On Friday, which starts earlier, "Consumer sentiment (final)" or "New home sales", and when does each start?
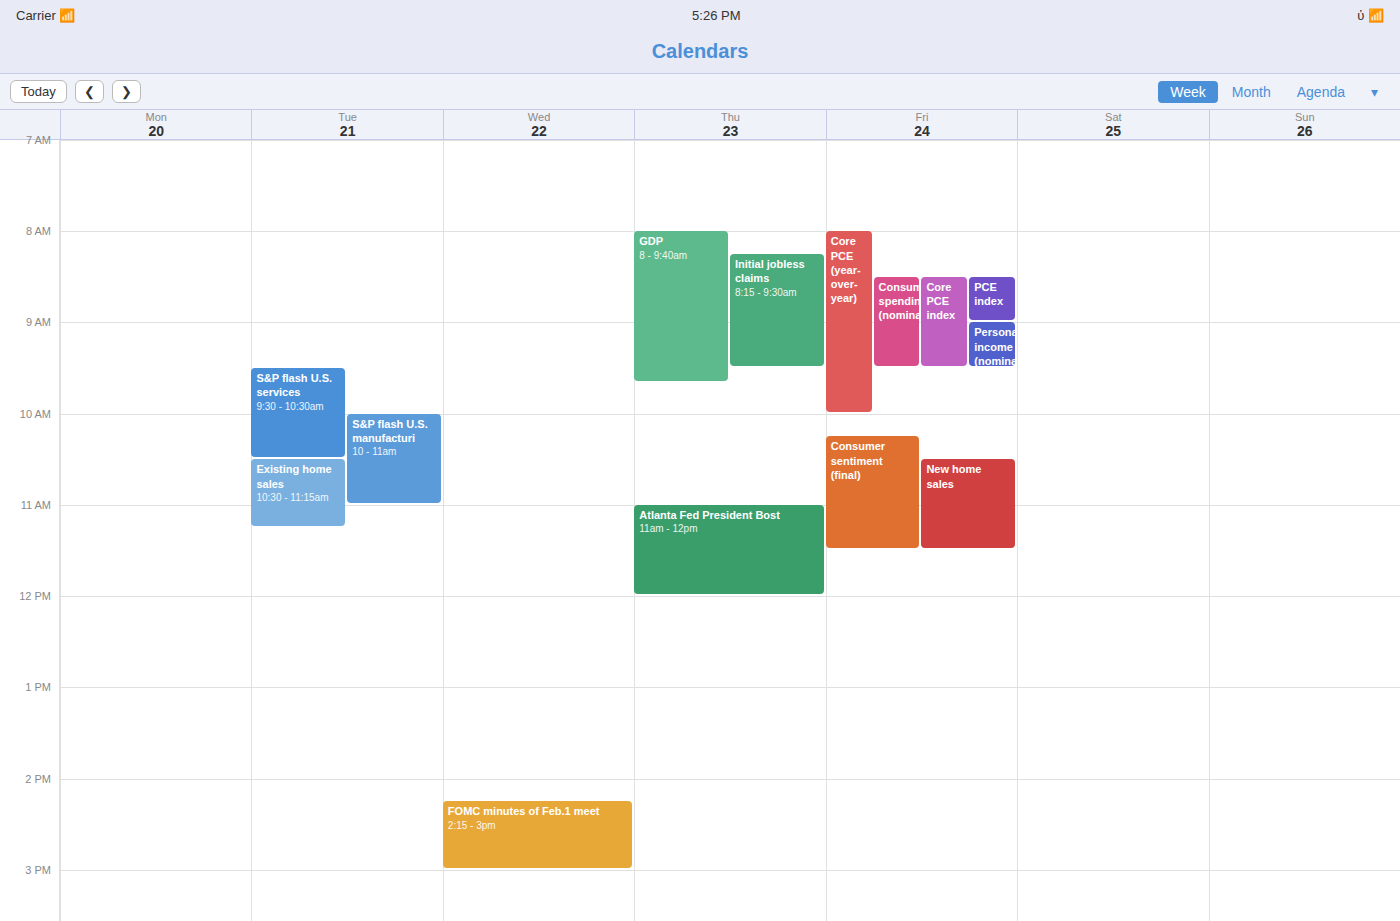
"Consumer sentiment (final)" 10:15 AM; "New home sales" 10:30 AM.